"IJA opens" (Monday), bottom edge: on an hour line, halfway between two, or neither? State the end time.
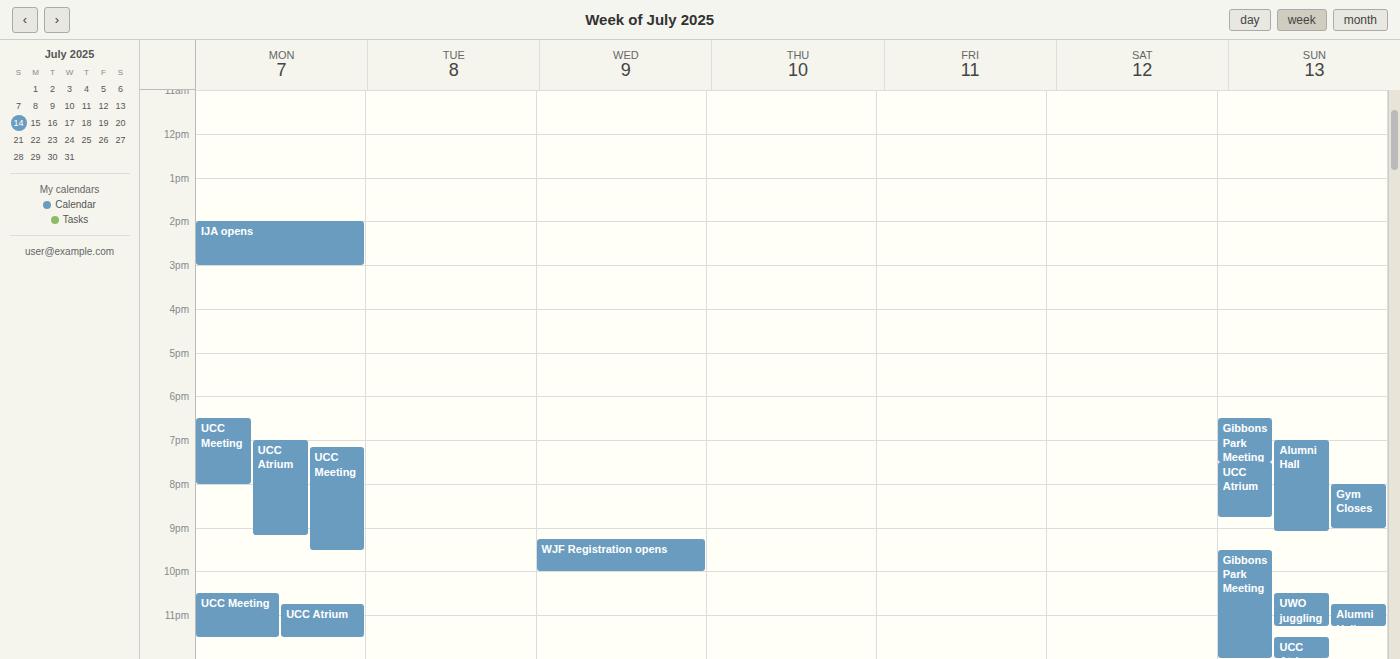
3:00 PM -- exactly on the 3 PM line.